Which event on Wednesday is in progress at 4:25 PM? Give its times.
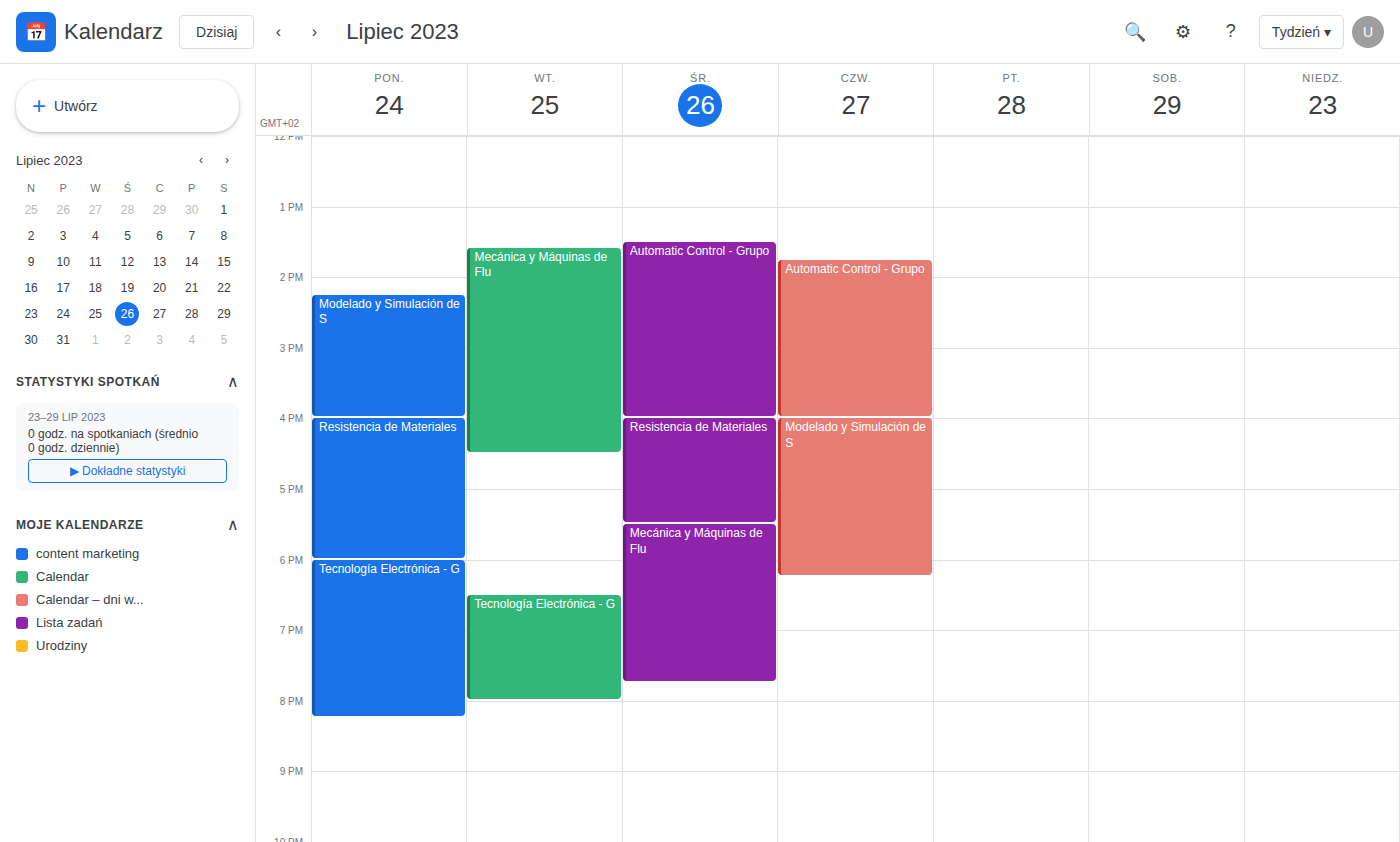
"Resistencia de Materiales", 4:00 PM to 5:30 PM